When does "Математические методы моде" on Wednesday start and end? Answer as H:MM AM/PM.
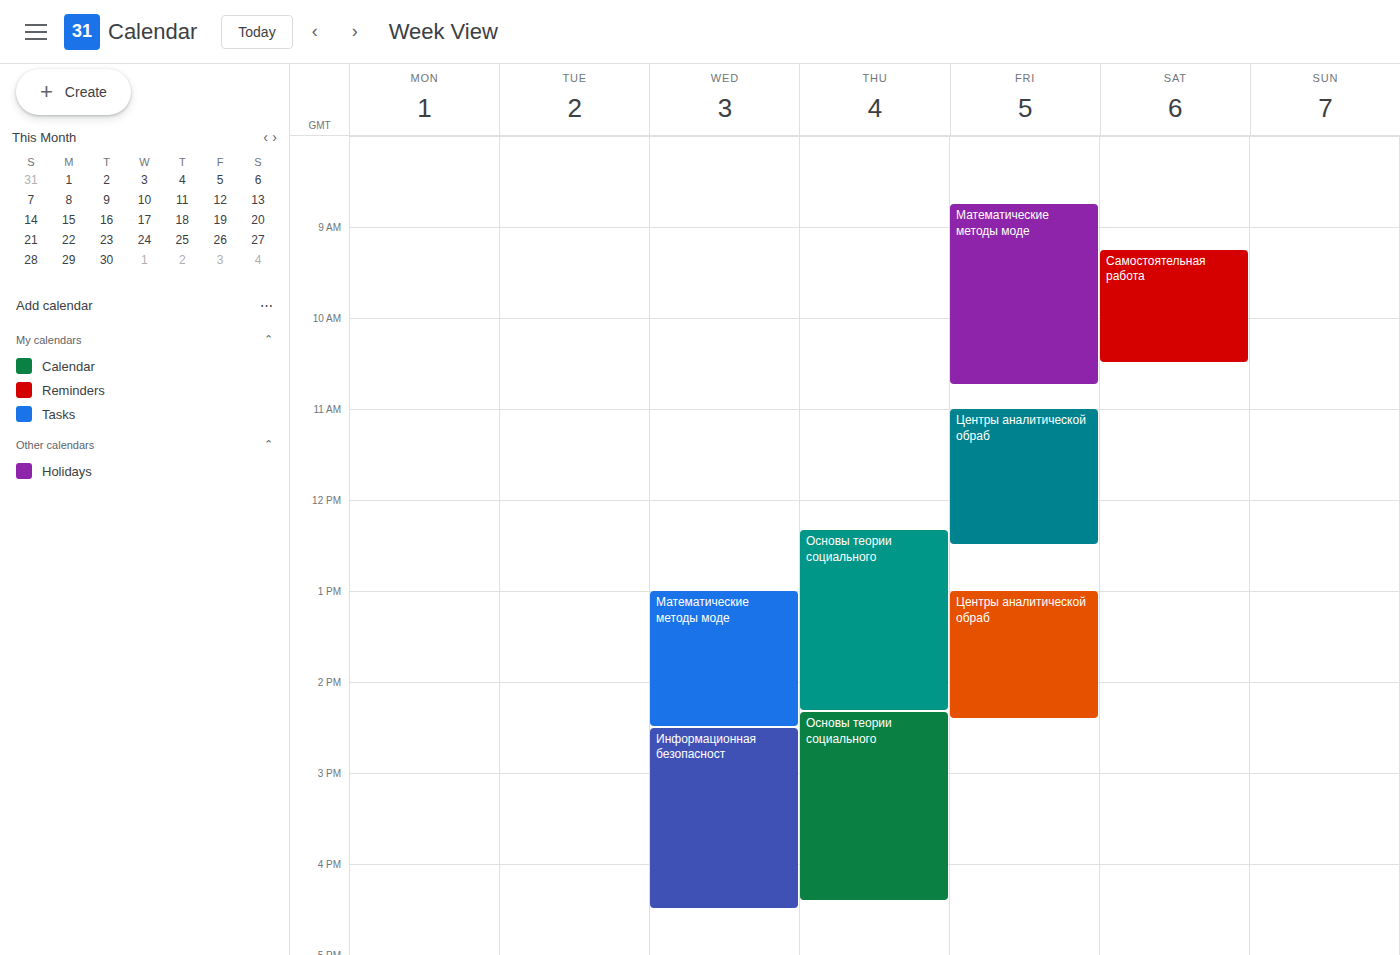
1:00 PM to 2:30 PM